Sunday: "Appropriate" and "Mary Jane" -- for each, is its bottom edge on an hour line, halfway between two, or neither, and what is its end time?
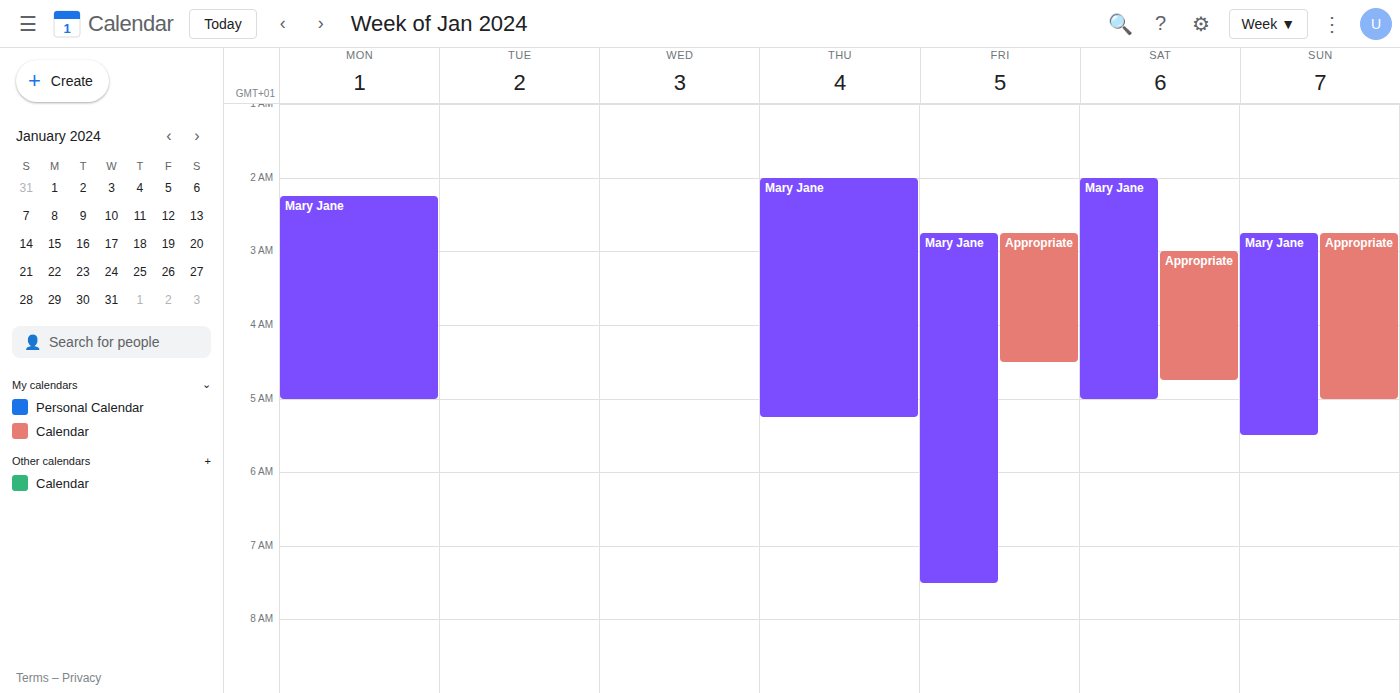
"Appropriate": 5:00 AM, exactly on the 5 AM line. "Mary Jane": 5:30 AM, halfway between the 5 AM and 6 AM lines.